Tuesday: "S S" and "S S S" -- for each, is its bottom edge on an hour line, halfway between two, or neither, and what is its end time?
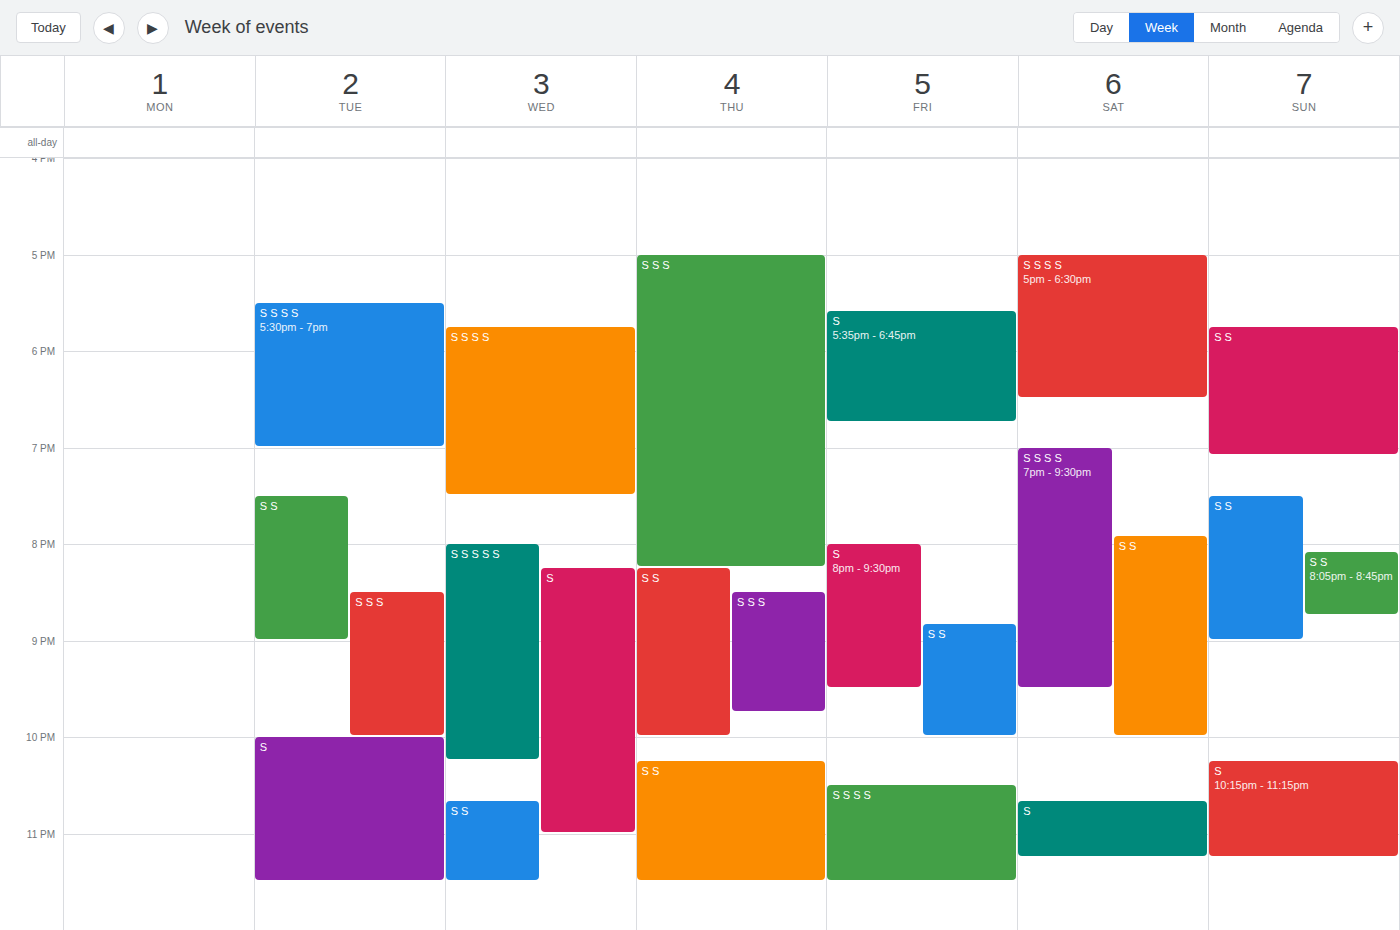
"S S": 9:00 PM, exactly on the 9 PM line. "S S S": 10:00 PM, exactly on the 10 PM line.